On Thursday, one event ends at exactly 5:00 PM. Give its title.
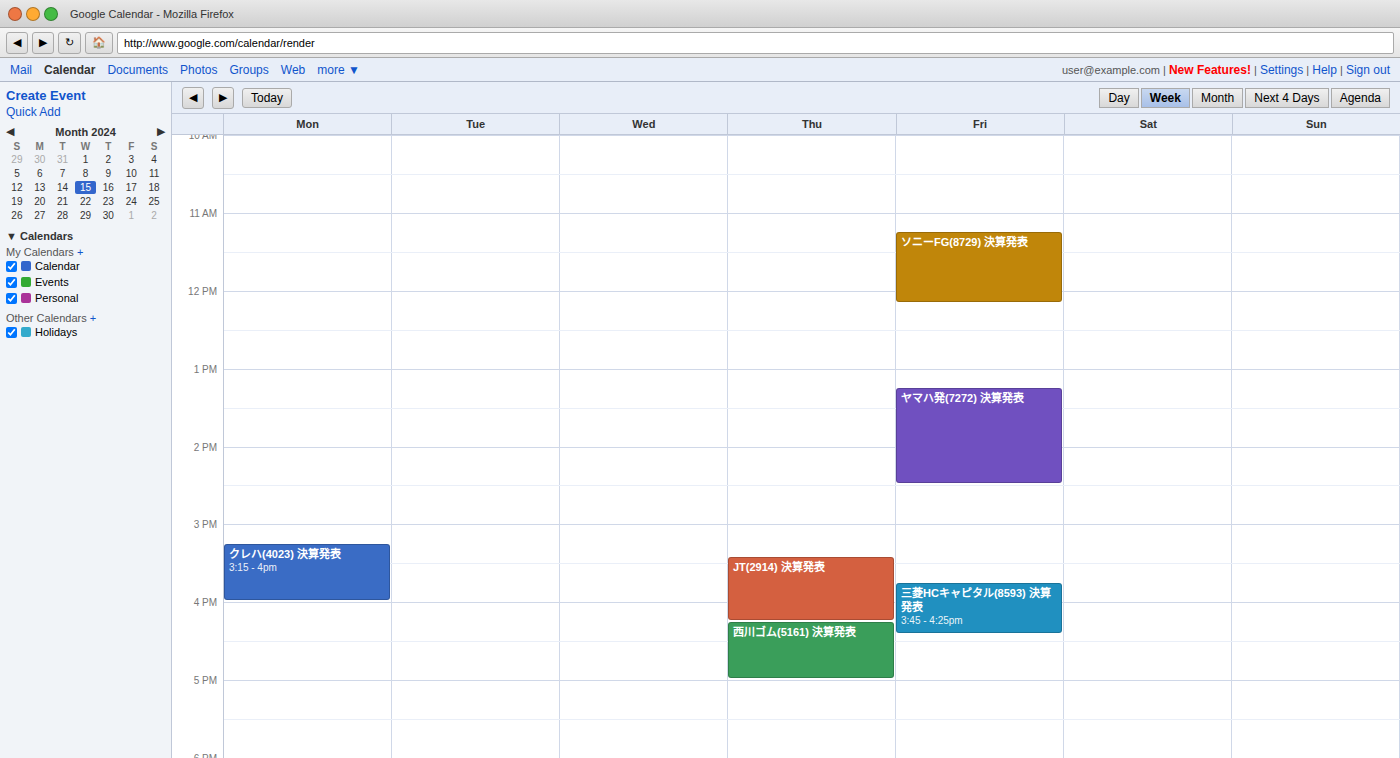
"西川ゴム(5161) 決算発表"